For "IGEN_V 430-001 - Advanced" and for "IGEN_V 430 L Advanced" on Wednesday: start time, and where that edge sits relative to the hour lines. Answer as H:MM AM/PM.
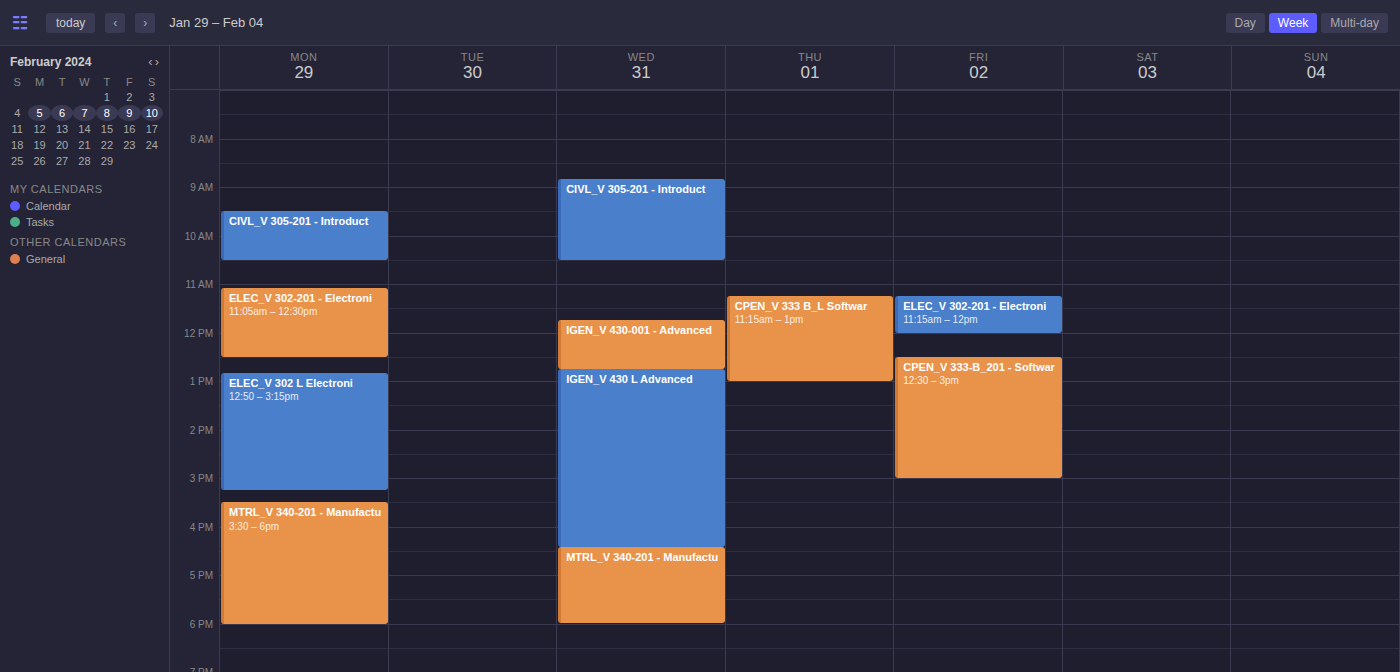
"IGEN_V 430-001 - Advanced": 11:45 AM, neither: three quarters of the way from the 11 AM line to the 12 PM line. "IGEN_V 430 L Advanced": 12:45 PM, neither: three quarters of the way from the 12 PM line to the 1 PM line.